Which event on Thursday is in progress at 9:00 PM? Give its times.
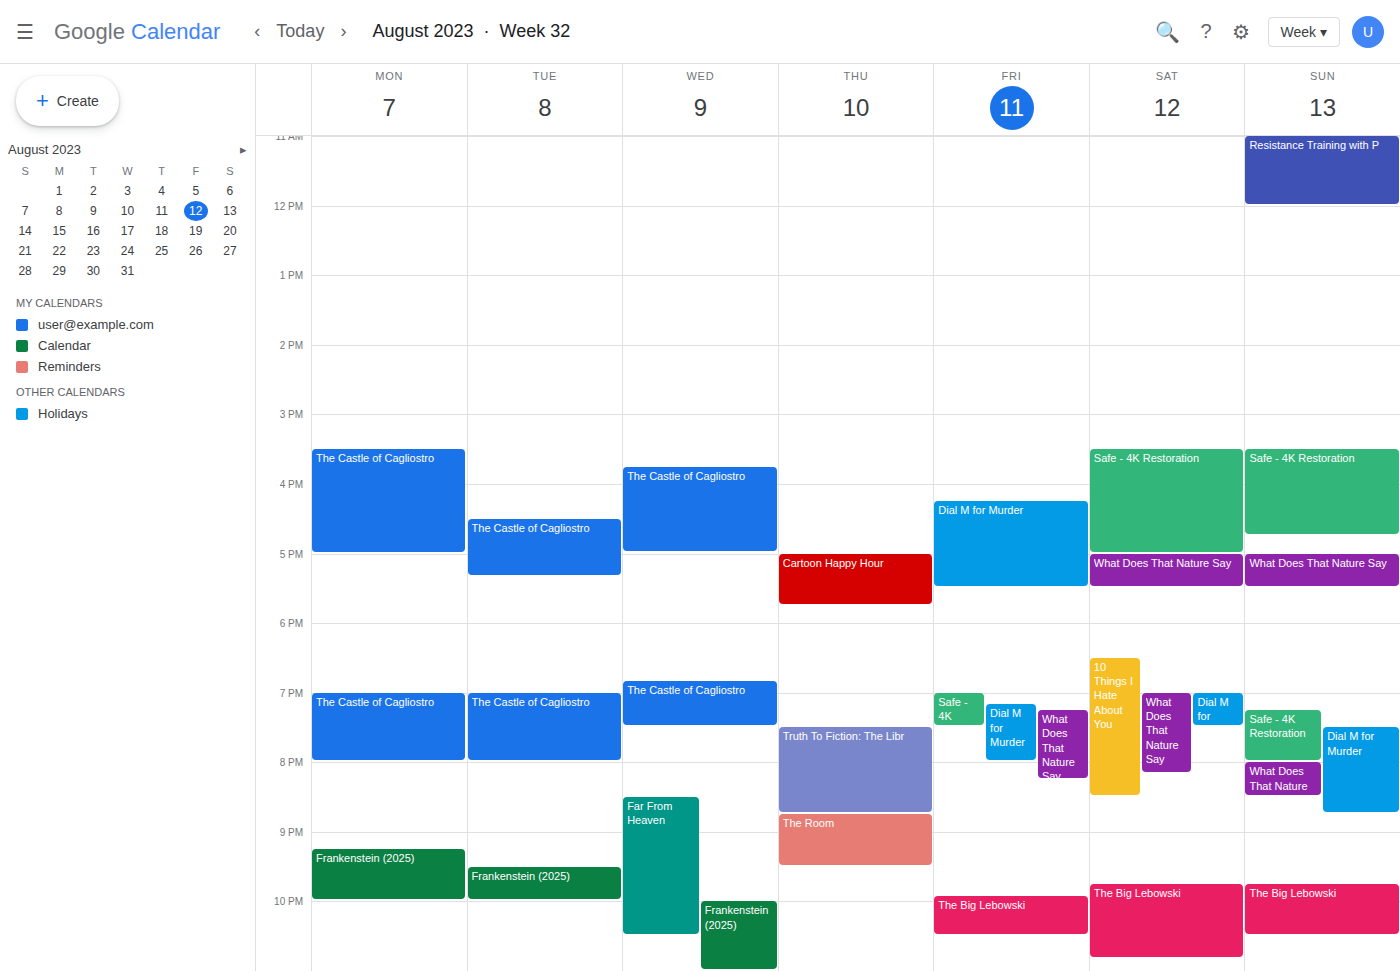
"The Room", 8:45 PM to 9:30 PM